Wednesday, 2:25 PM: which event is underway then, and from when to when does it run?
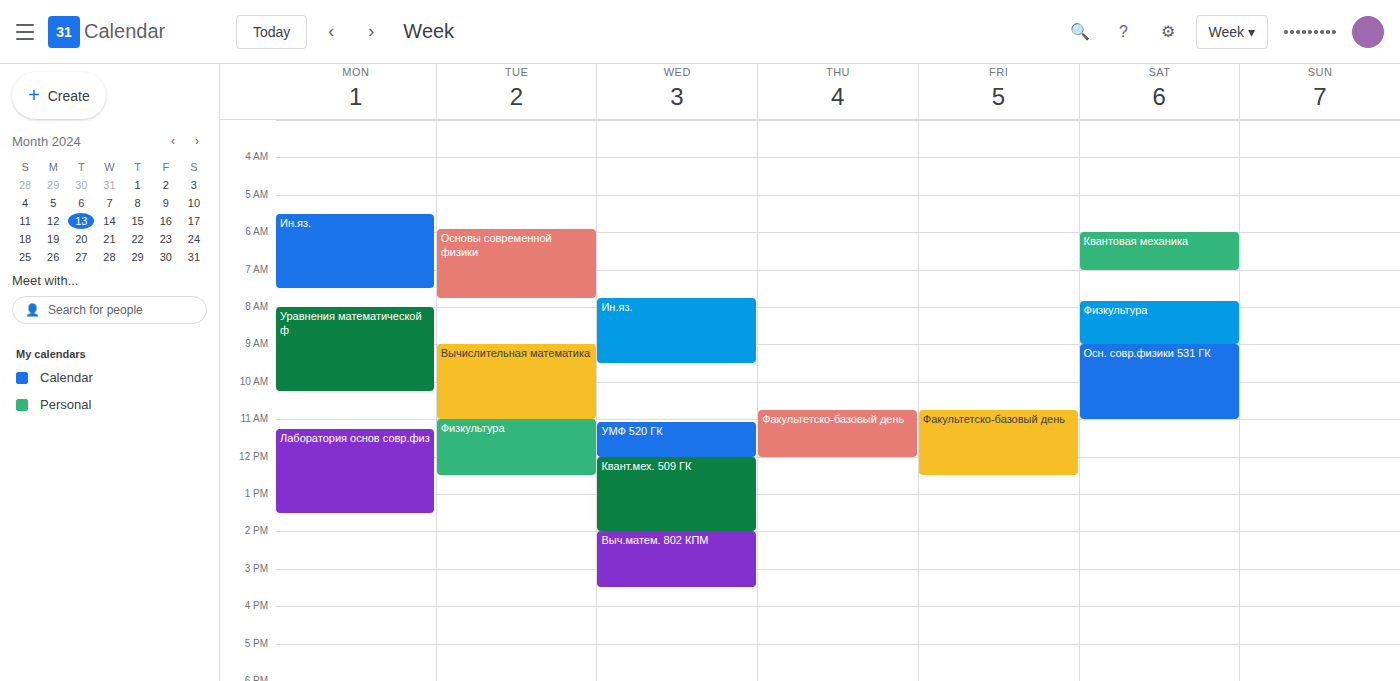
"Выч.матем. 802 КПМ", 2:00 PM to 3:30 PM